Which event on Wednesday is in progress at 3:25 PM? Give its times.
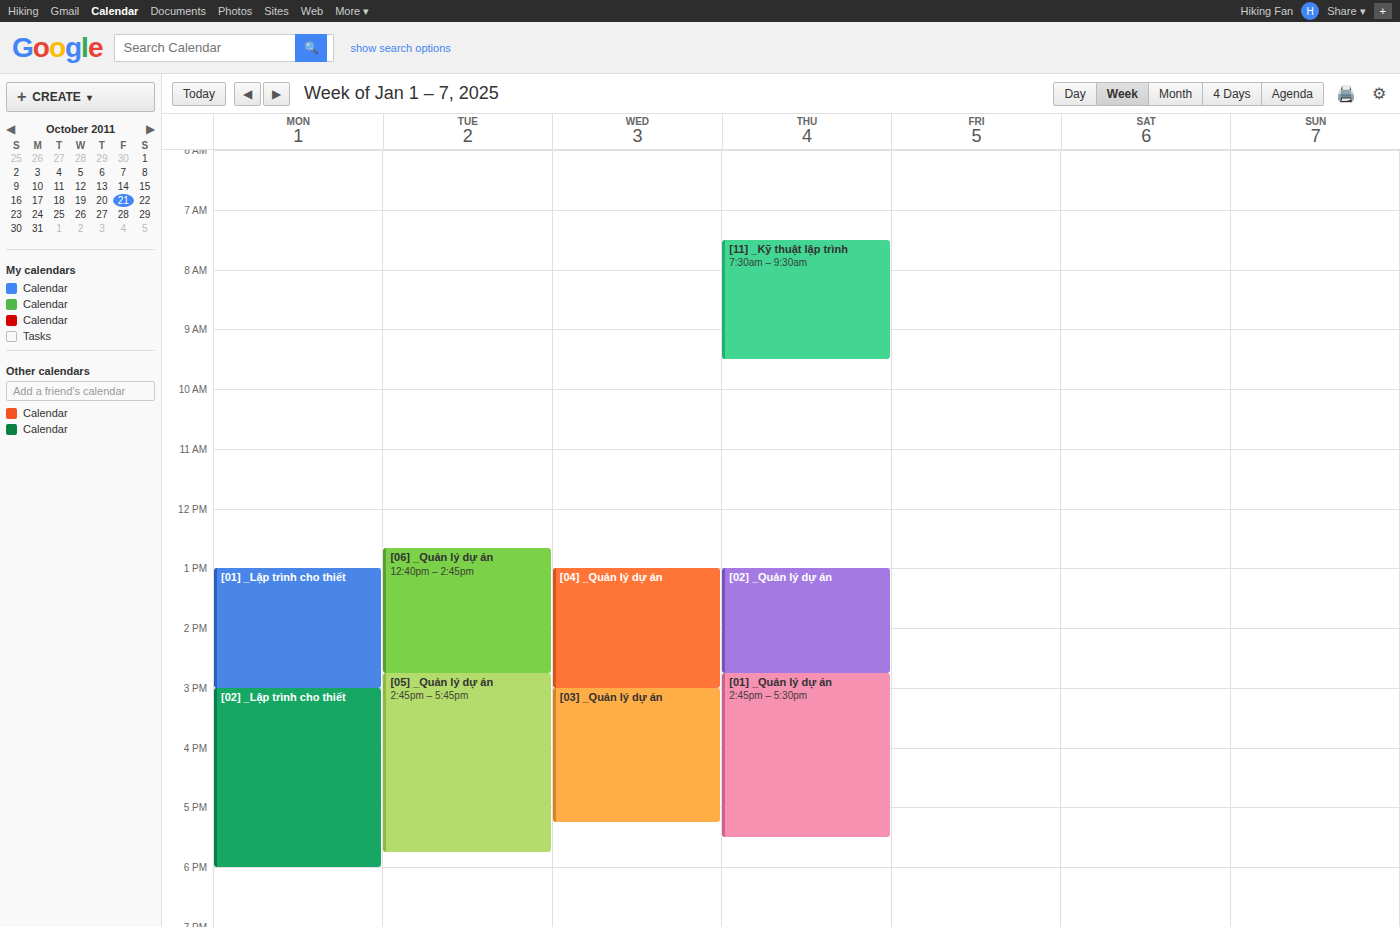
"[03] _Quản lý dự án", 3:00 PM to 5:15 PM